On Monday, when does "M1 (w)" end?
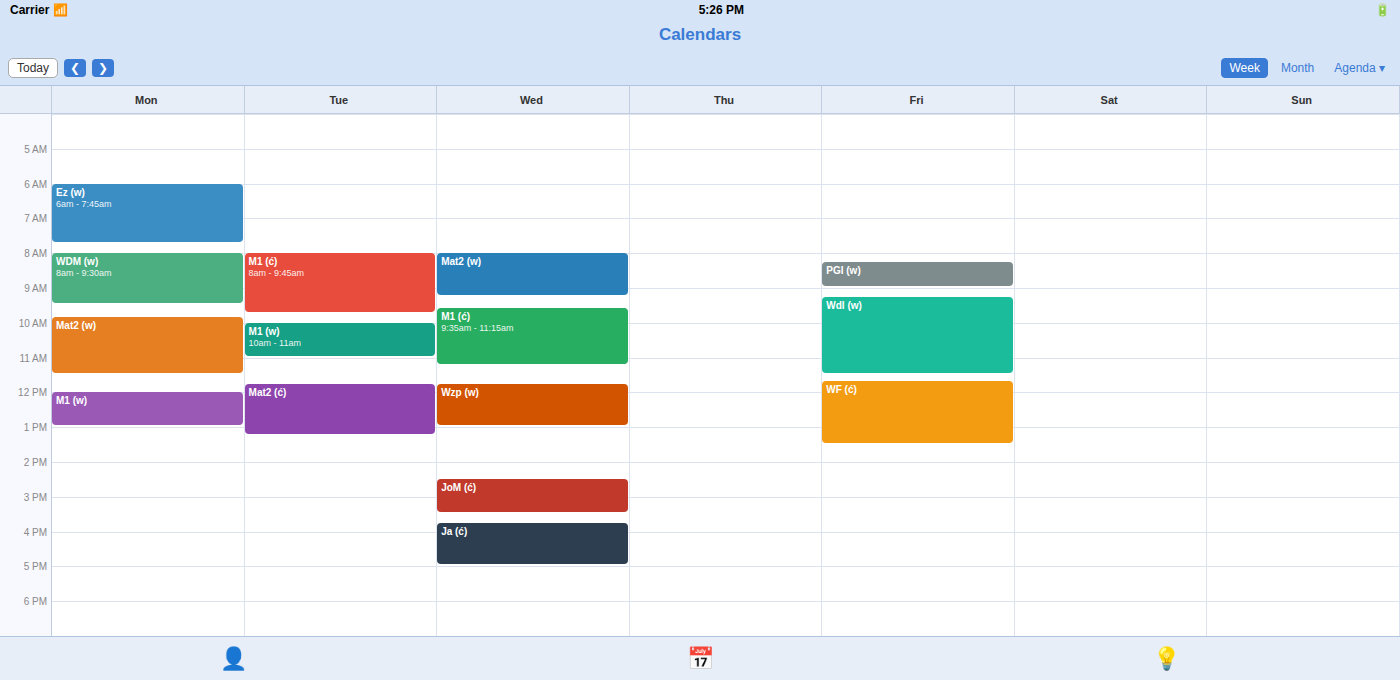
13:00